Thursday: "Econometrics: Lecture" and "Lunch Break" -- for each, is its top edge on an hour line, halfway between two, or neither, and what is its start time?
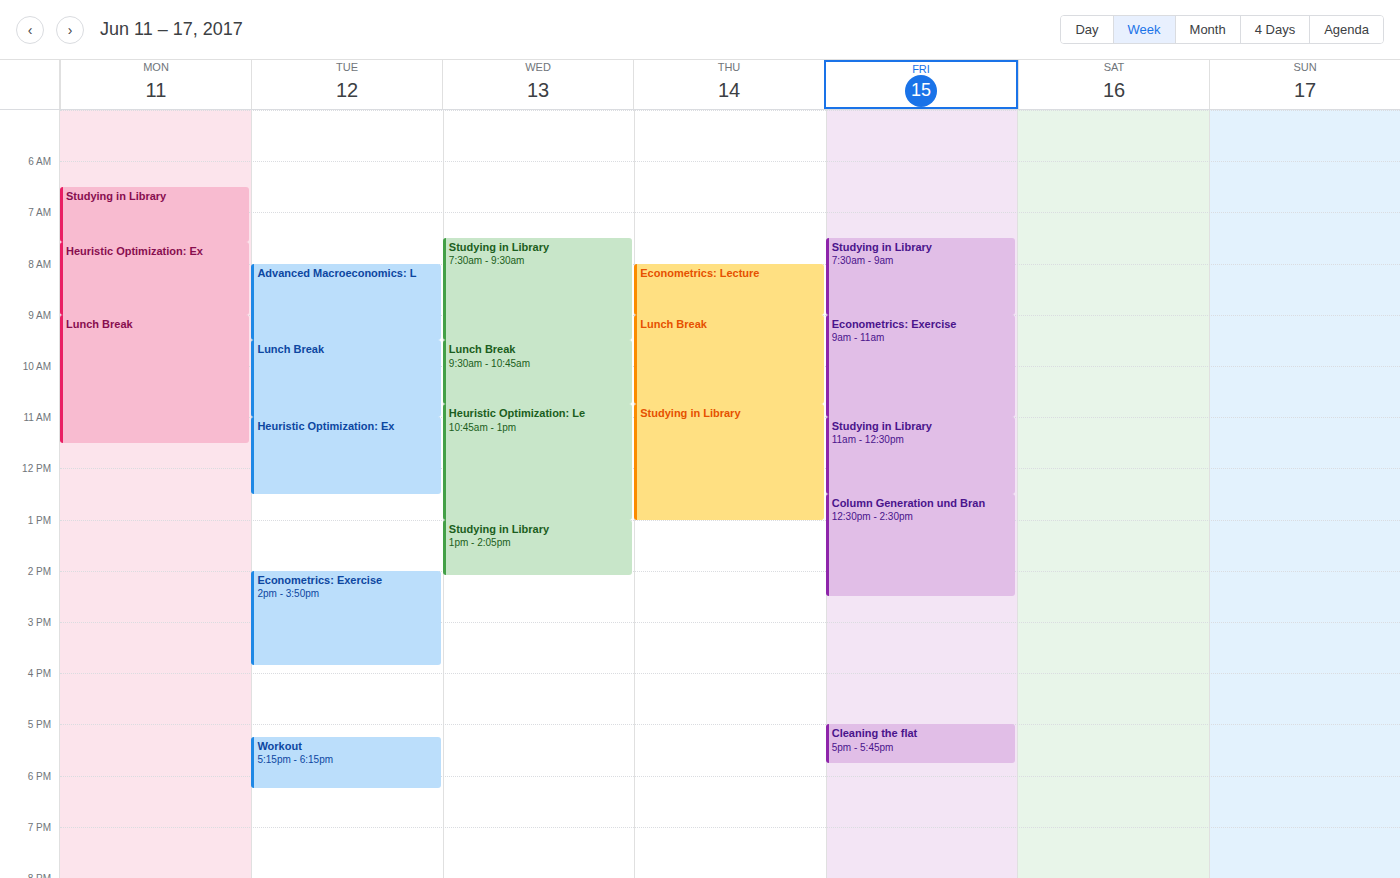
"Econometrics: Lecture": 08:00, exactly on the 08:00 line. "Lunch Break": 09:00, exactly on the 09:00 line.